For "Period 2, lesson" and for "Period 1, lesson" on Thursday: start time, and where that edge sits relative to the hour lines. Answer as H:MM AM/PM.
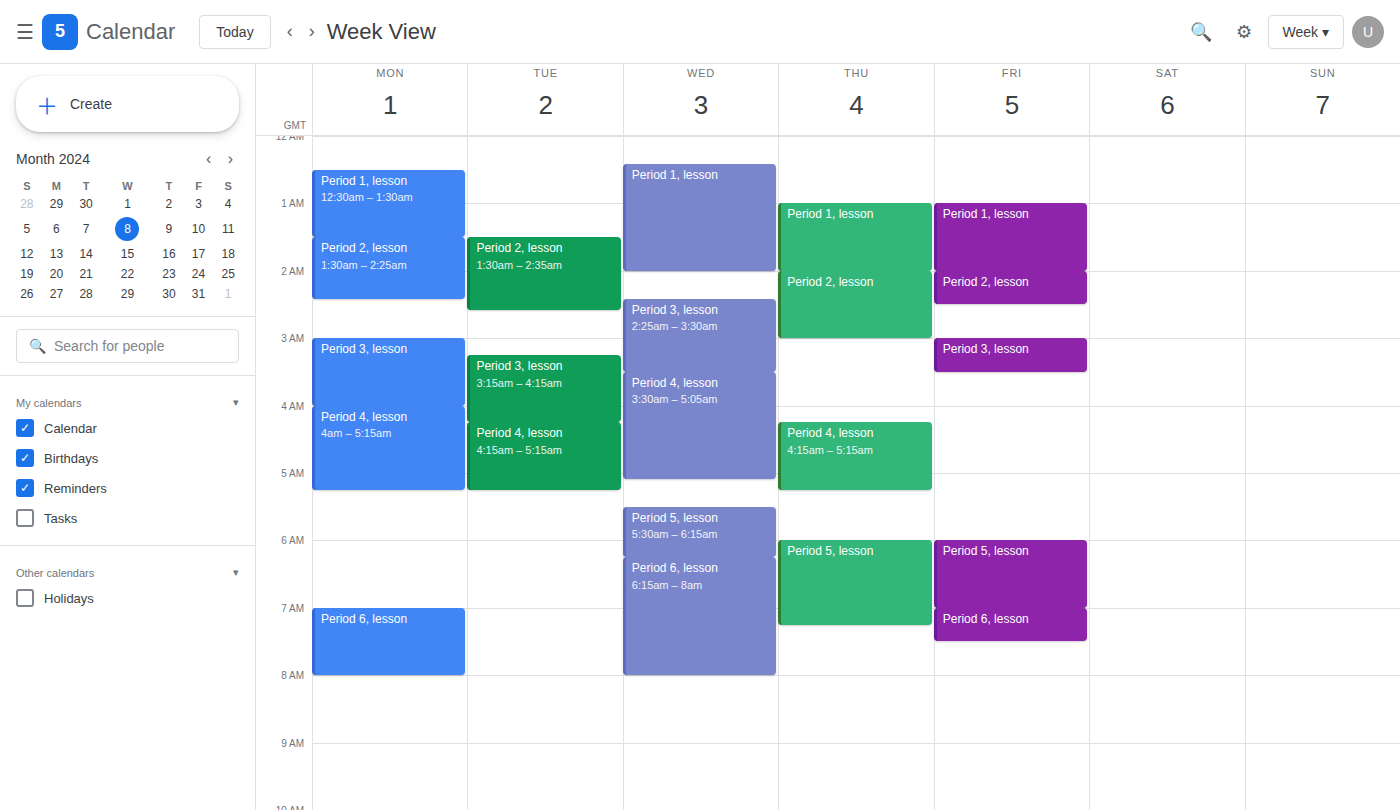
"Period 2, lesson": 2:00 AM, exactly on the 2 AM line. "Period 1, lesson": 1:00 AM, exactly on the 1 AM line.